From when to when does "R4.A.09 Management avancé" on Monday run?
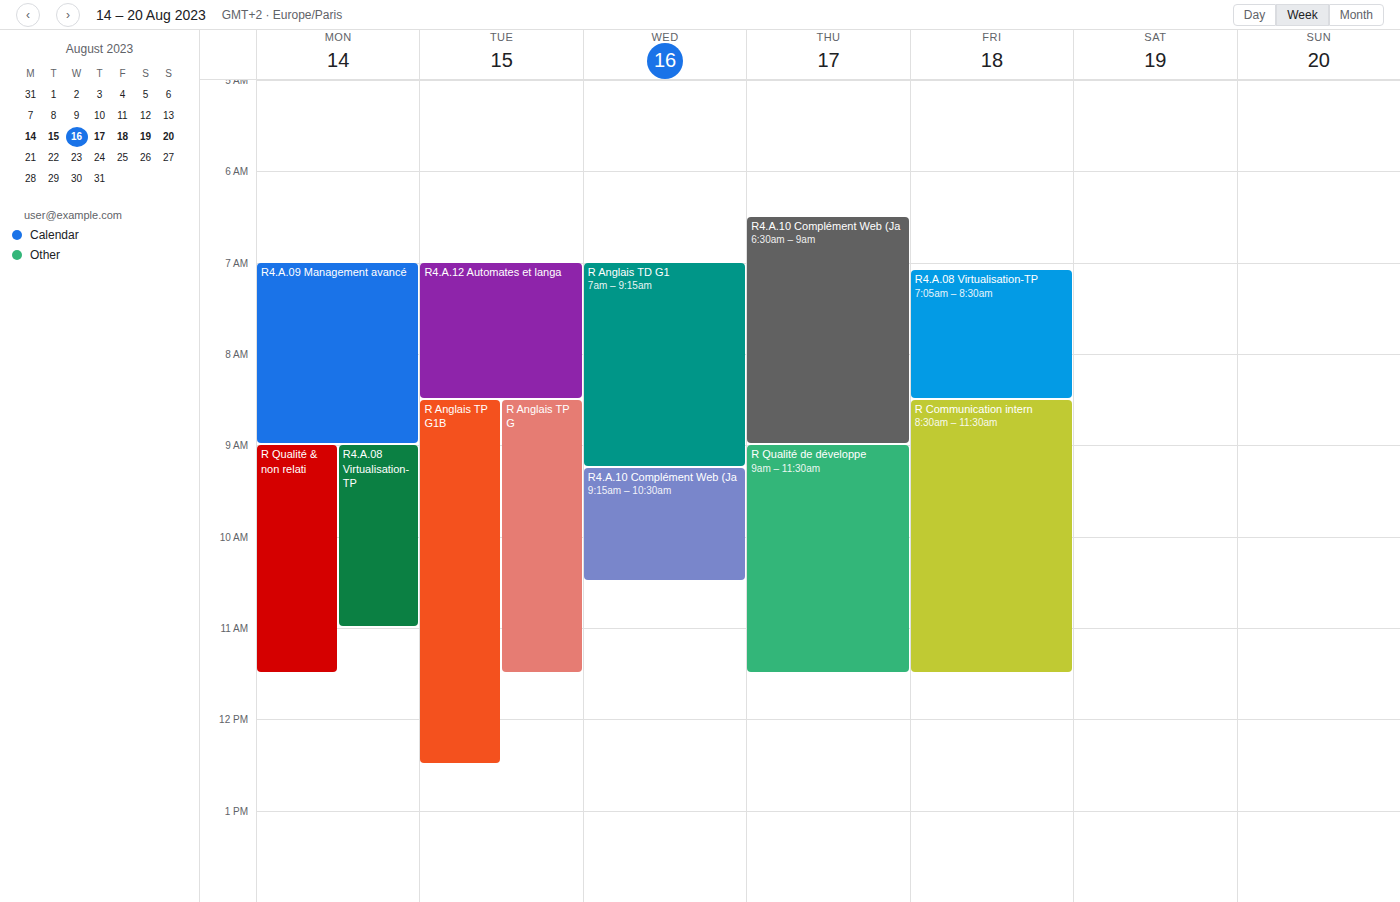
7:00 AM to 9:00 AM